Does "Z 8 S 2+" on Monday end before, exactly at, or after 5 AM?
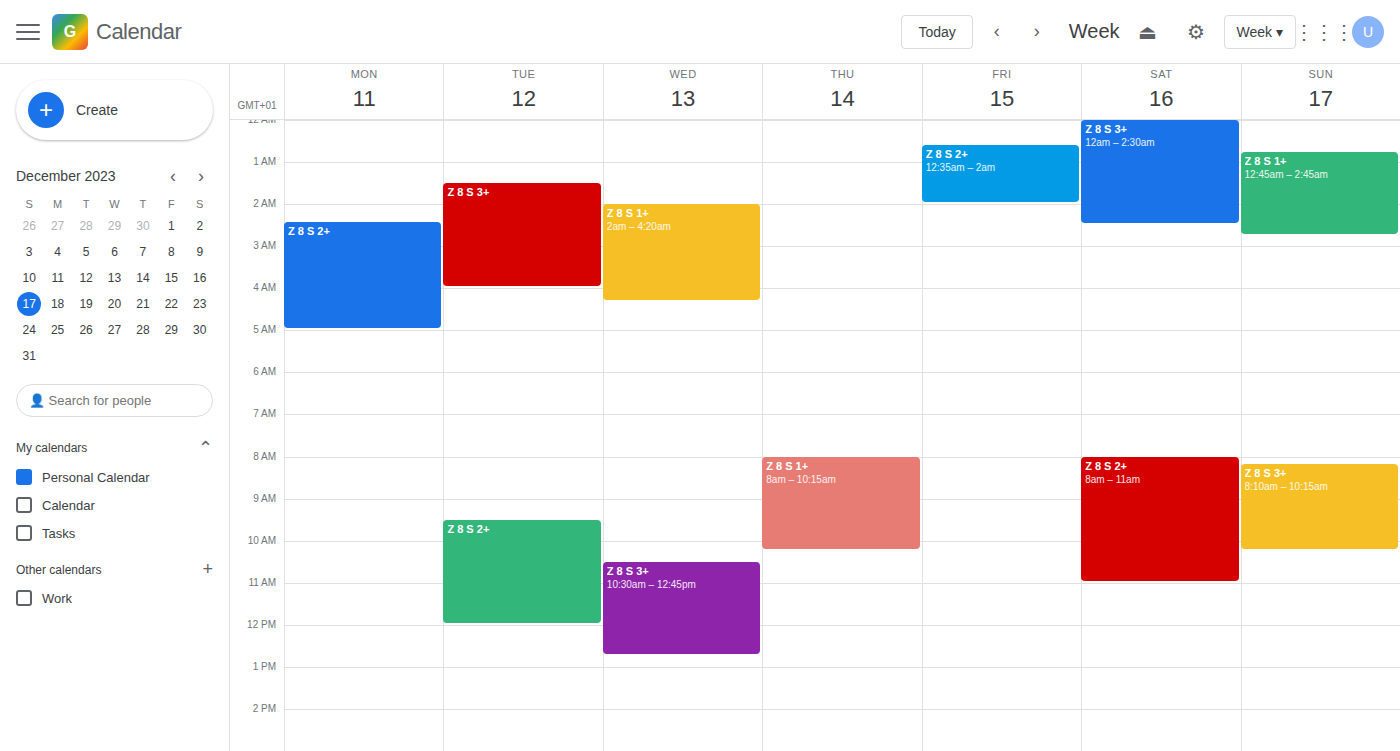
5:00 AM -- exactly at 5 AM, on the 5 AM line.